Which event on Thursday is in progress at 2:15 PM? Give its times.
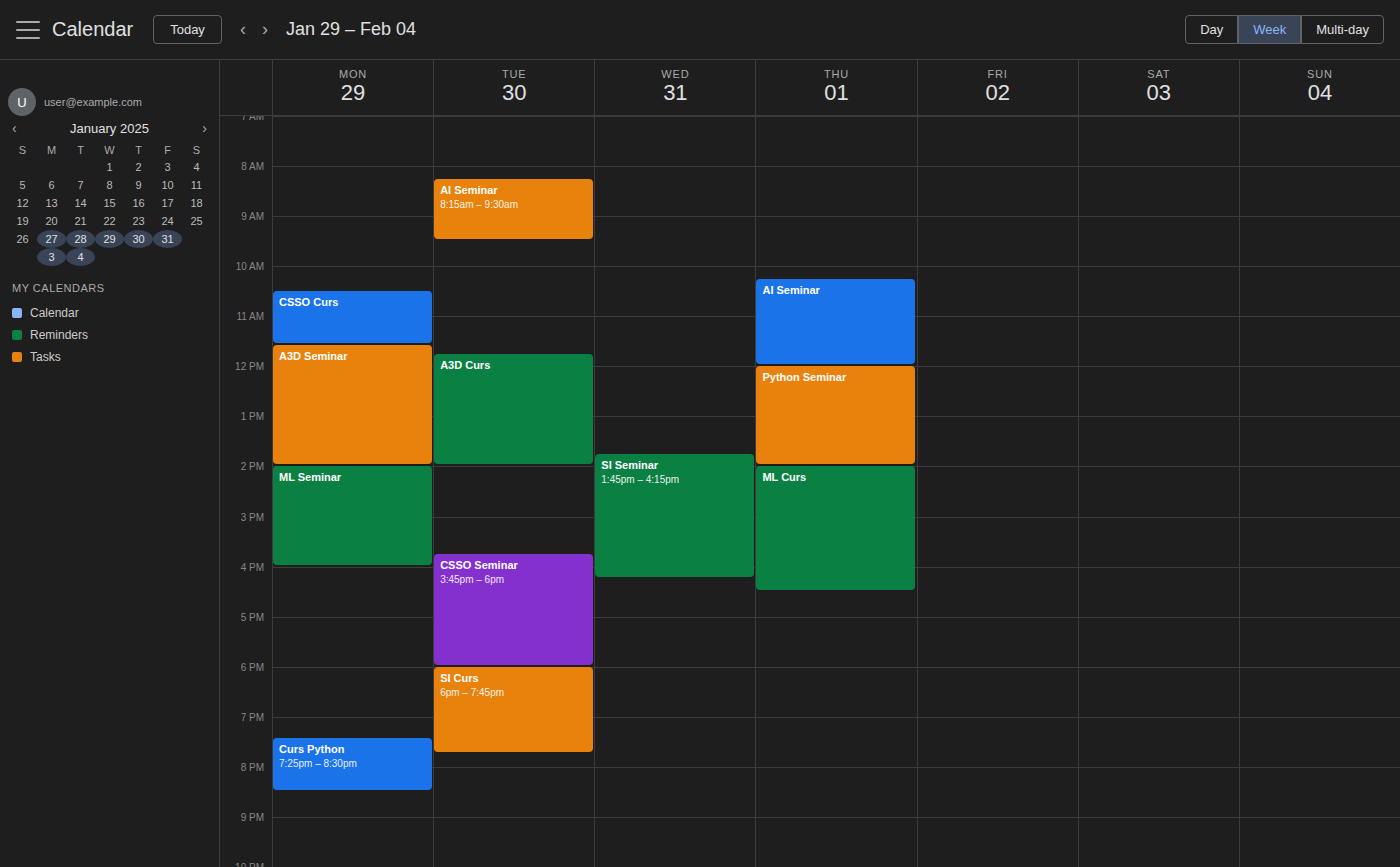
"ML Curs", 2:00 PM to 4:30 PM